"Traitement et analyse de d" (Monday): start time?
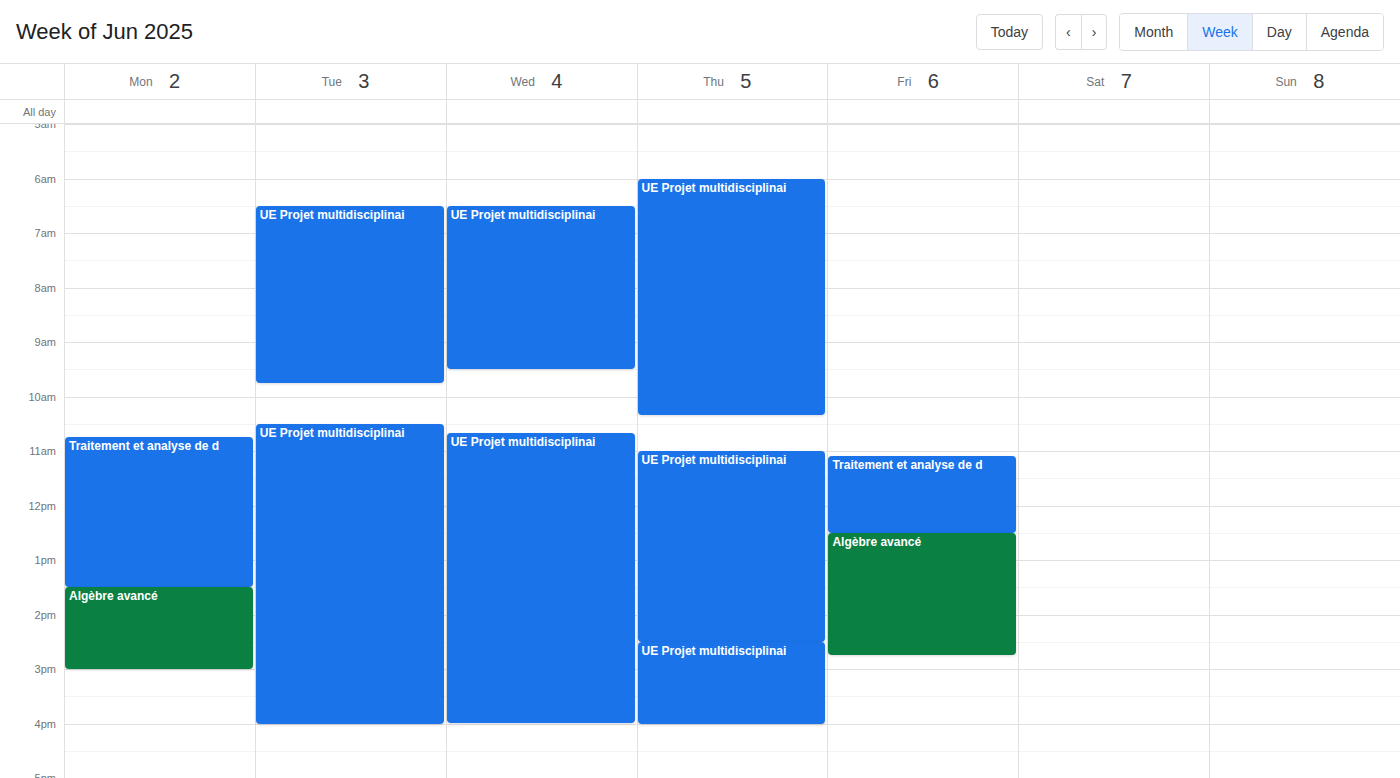
10:45 AM